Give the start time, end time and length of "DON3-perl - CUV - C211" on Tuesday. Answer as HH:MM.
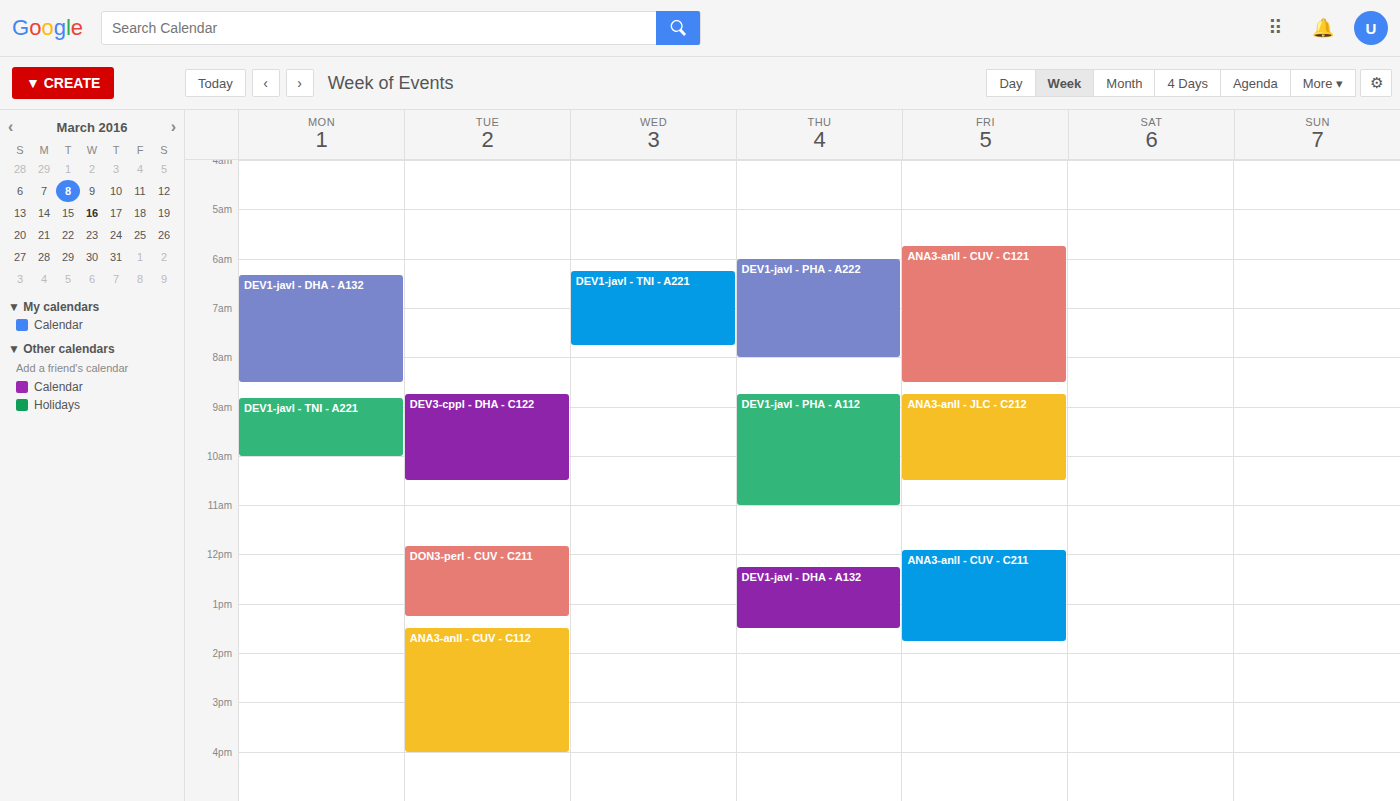
11:50 to 13:15, 1 hour 25 minutes